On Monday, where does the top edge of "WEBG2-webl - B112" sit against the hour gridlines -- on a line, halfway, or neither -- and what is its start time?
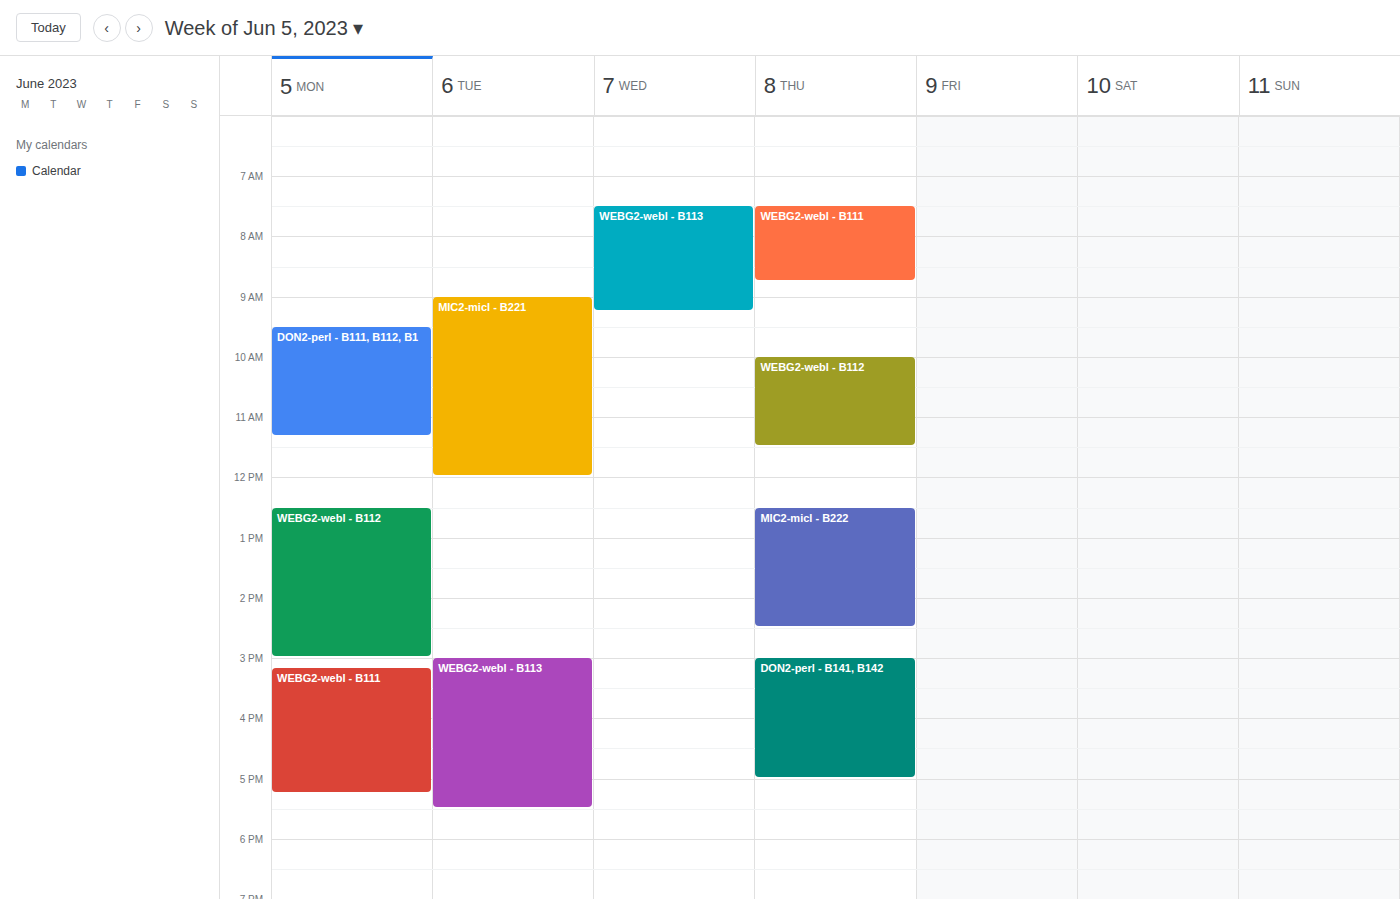
12:30 PM -- halfway between the 12 PM and 1 PM lines.